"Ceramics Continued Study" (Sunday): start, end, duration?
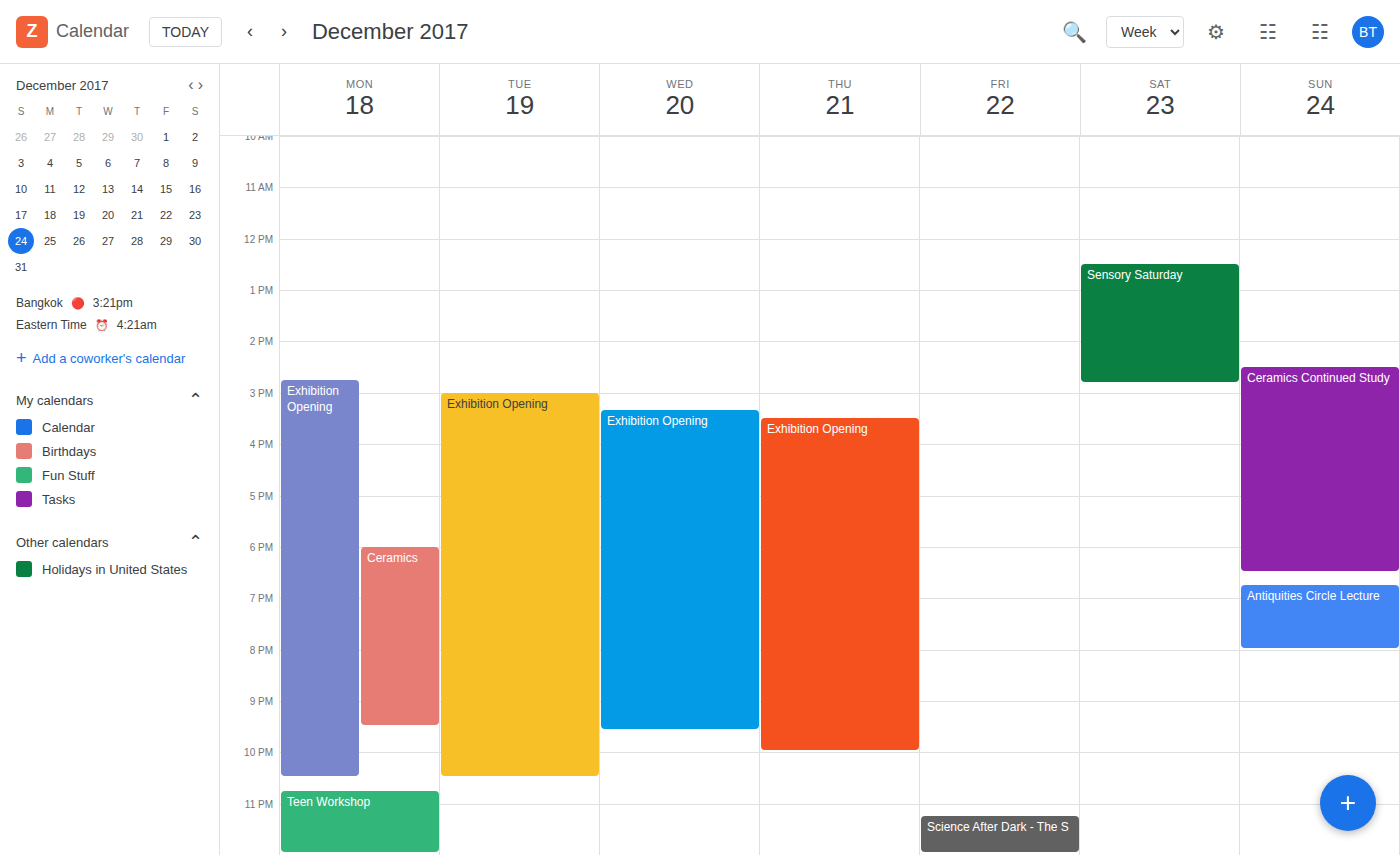
14:30 to 18:30, 4 hours